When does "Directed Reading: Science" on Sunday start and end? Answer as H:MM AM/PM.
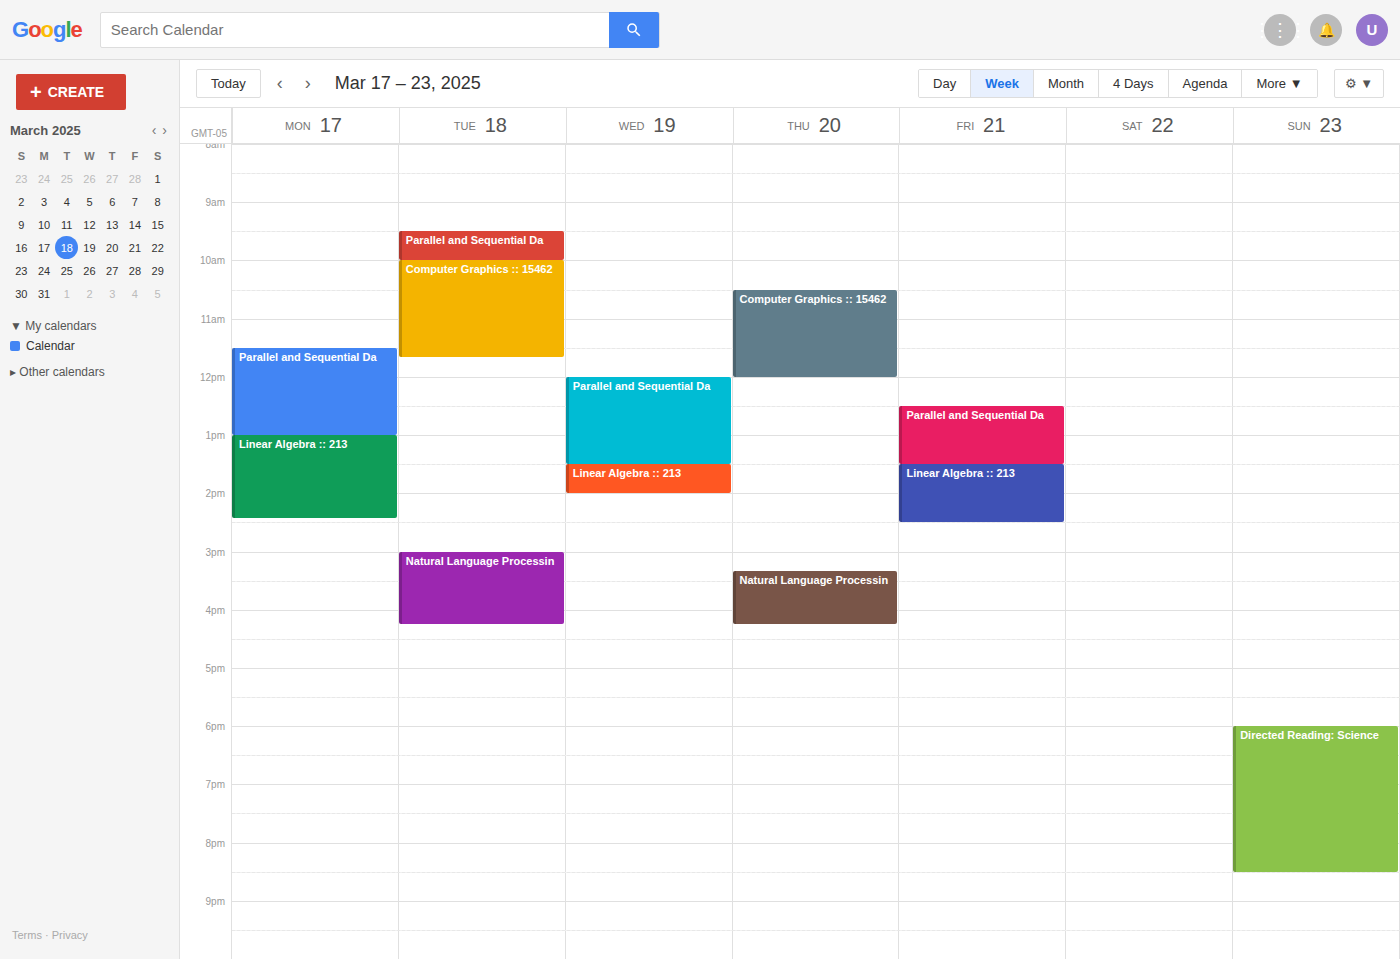
6:00 PM to 8:30 PM